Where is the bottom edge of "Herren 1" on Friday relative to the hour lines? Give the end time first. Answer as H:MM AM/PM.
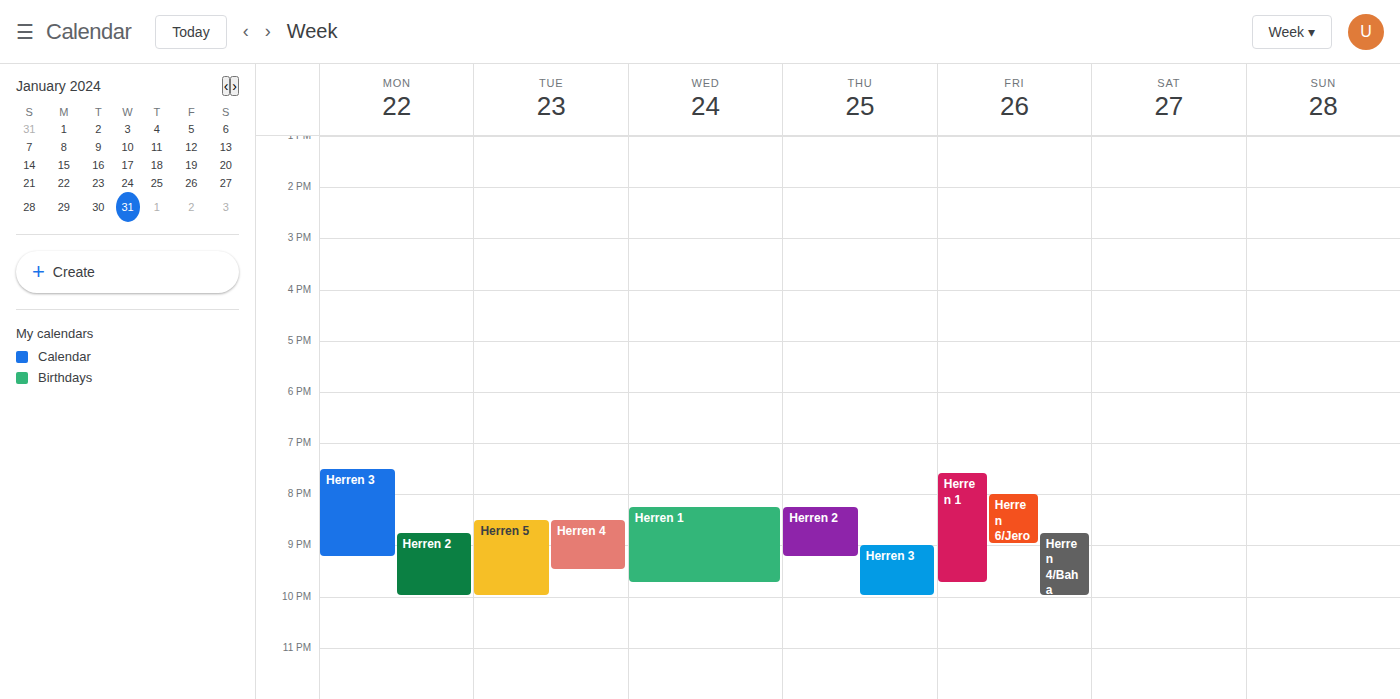
9:45 PM -- neither: three quarters of the way from the 9 PM line to the 10 PM line.